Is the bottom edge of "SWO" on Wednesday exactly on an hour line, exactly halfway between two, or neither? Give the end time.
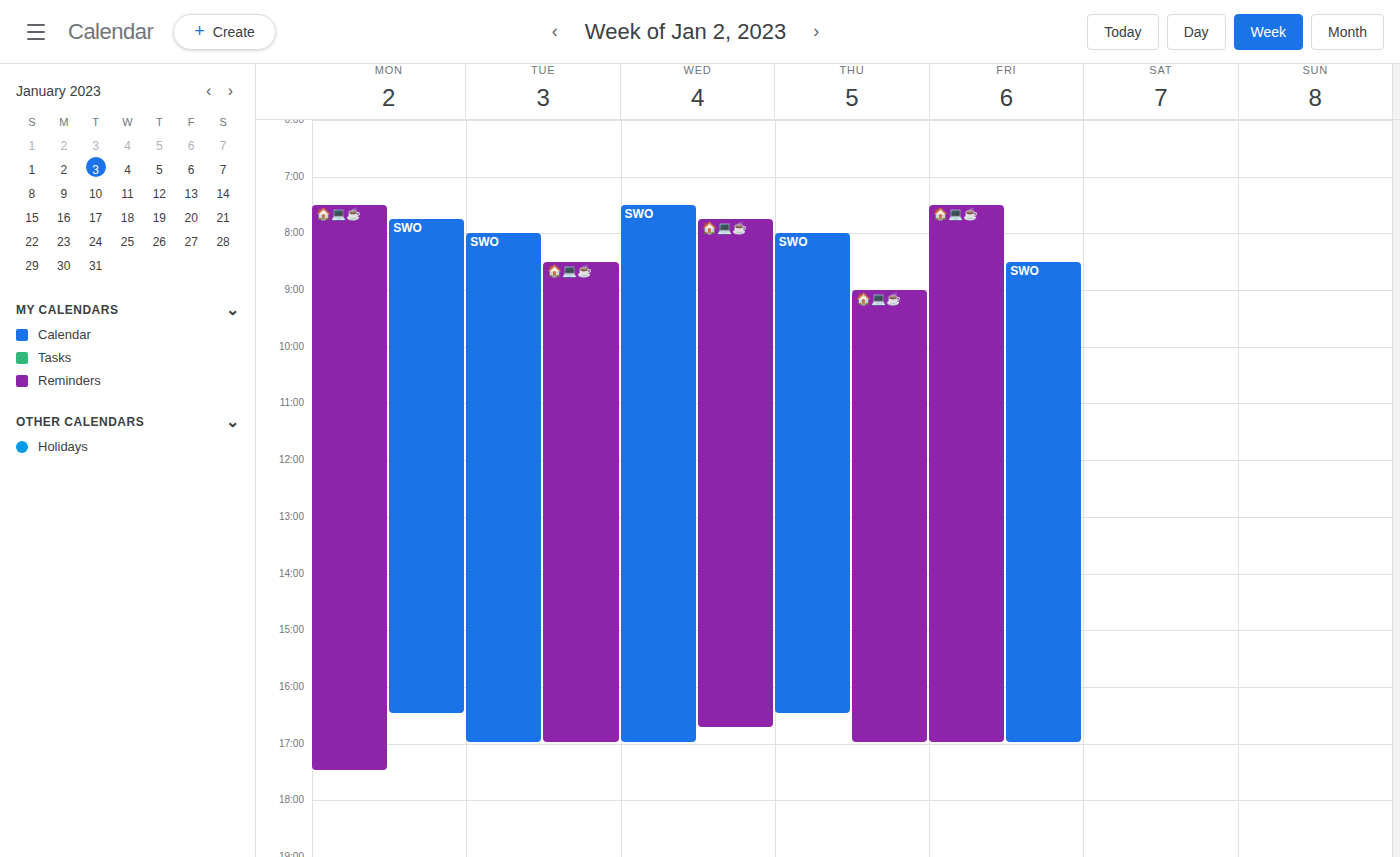
5:00 PM -- exactly on the 5 PM line.